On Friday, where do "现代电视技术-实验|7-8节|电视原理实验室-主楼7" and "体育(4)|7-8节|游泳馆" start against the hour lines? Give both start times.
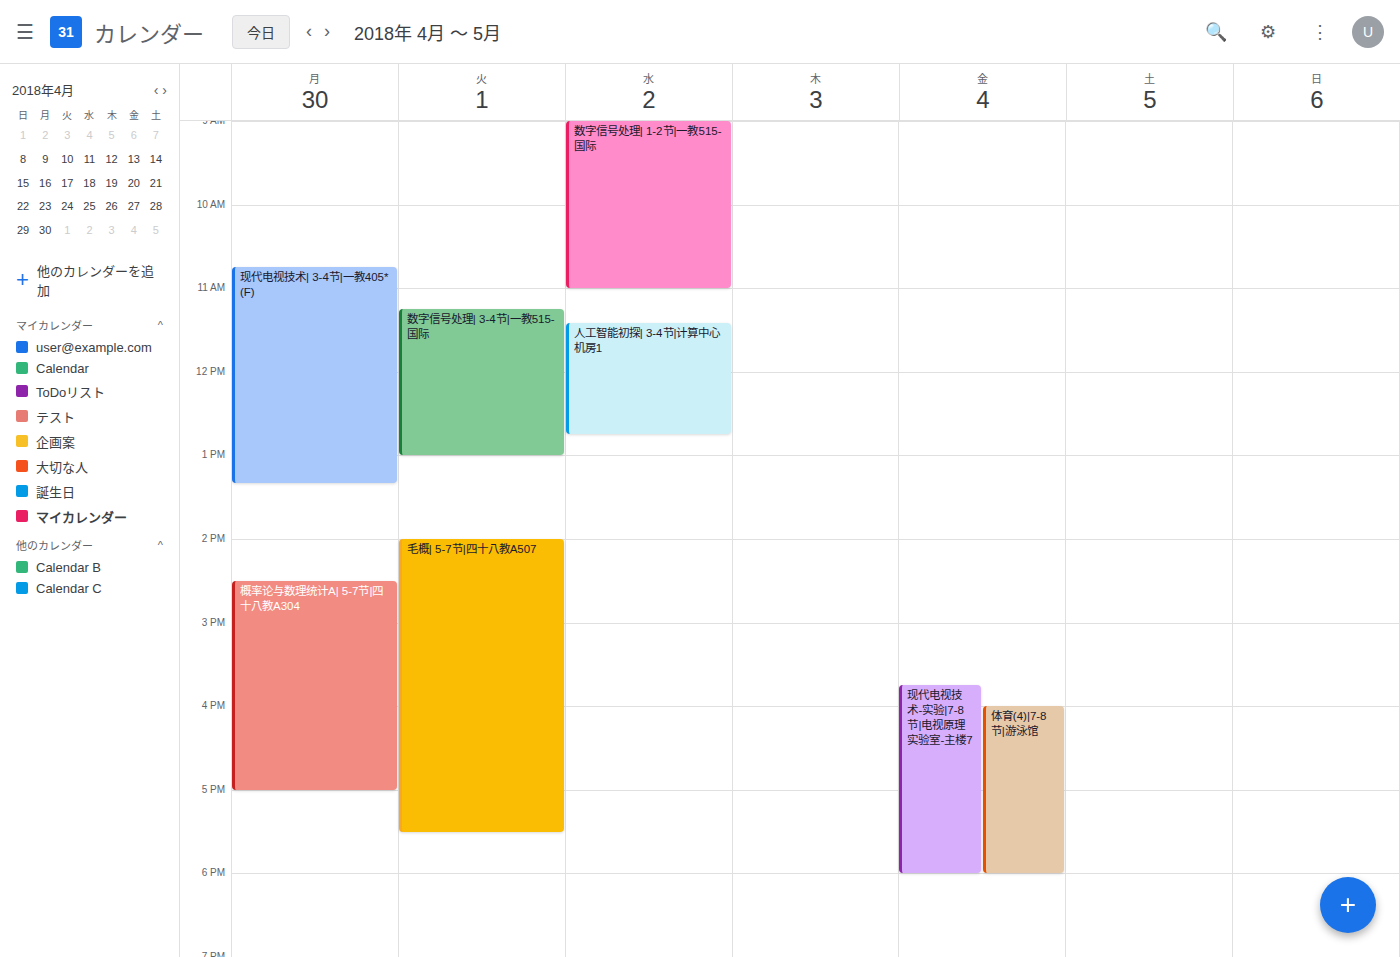
"现代电视技术-实验|7-8节|电视原理实验室-主楼7": 3:45 PM, neither: three quarters of the way from the 3 PM line to the 4 PM line. "体育(4)|7-8节|游泳馆": 4:00 PM, exactly on the 4 PM line.